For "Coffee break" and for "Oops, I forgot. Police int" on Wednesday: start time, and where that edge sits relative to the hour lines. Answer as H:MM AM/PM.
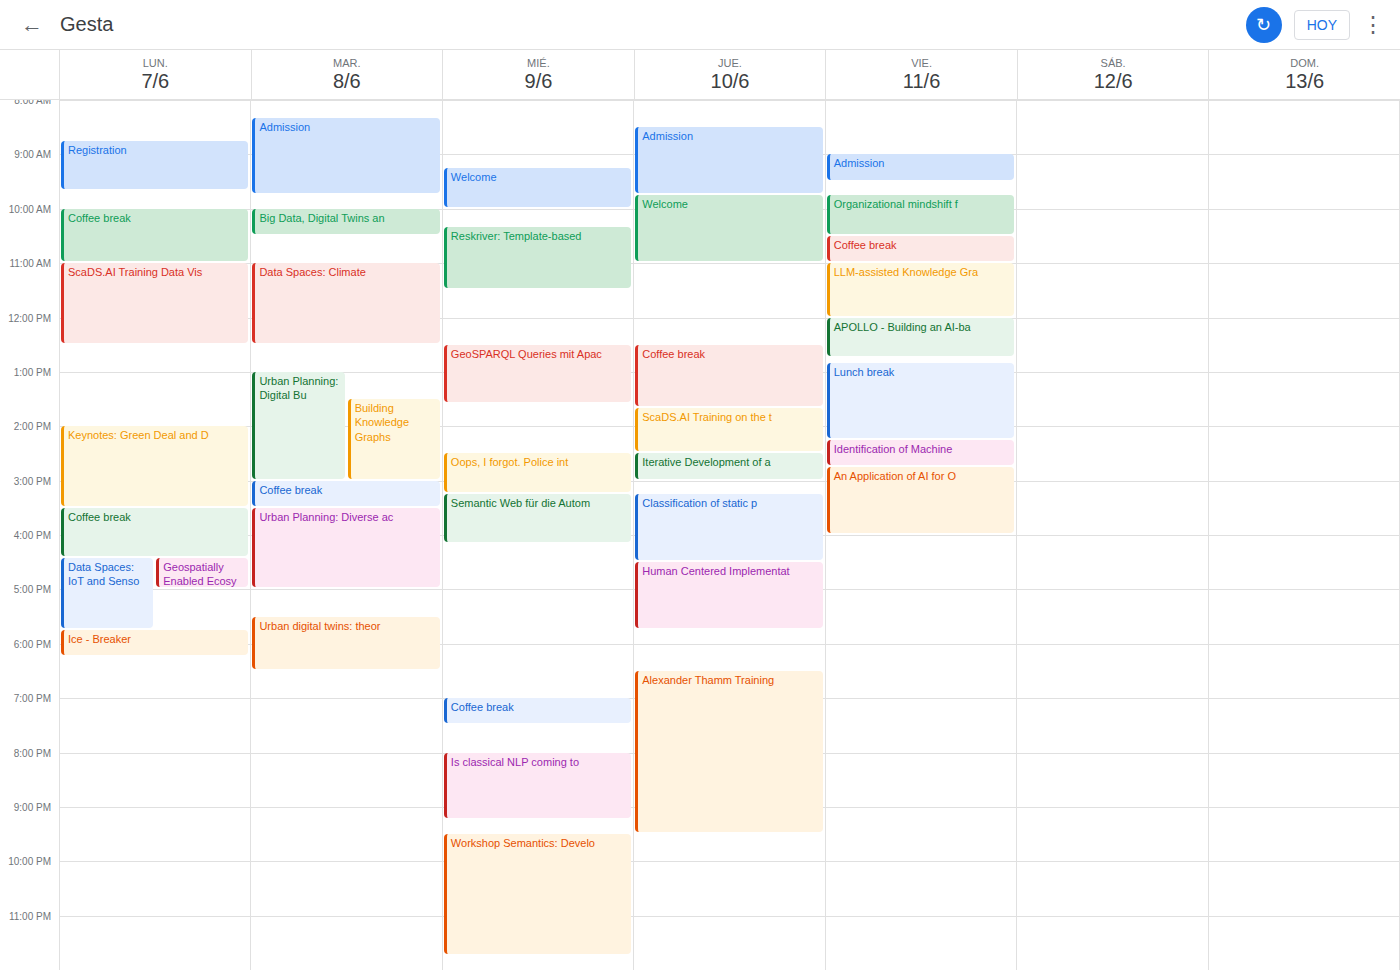
"Coffee break": 7:00 PM, exactly on the 7 PM line. "Oops, I forgot. Police int": 2:30 PM, halfway between the 2 PM and 3 PM lines.